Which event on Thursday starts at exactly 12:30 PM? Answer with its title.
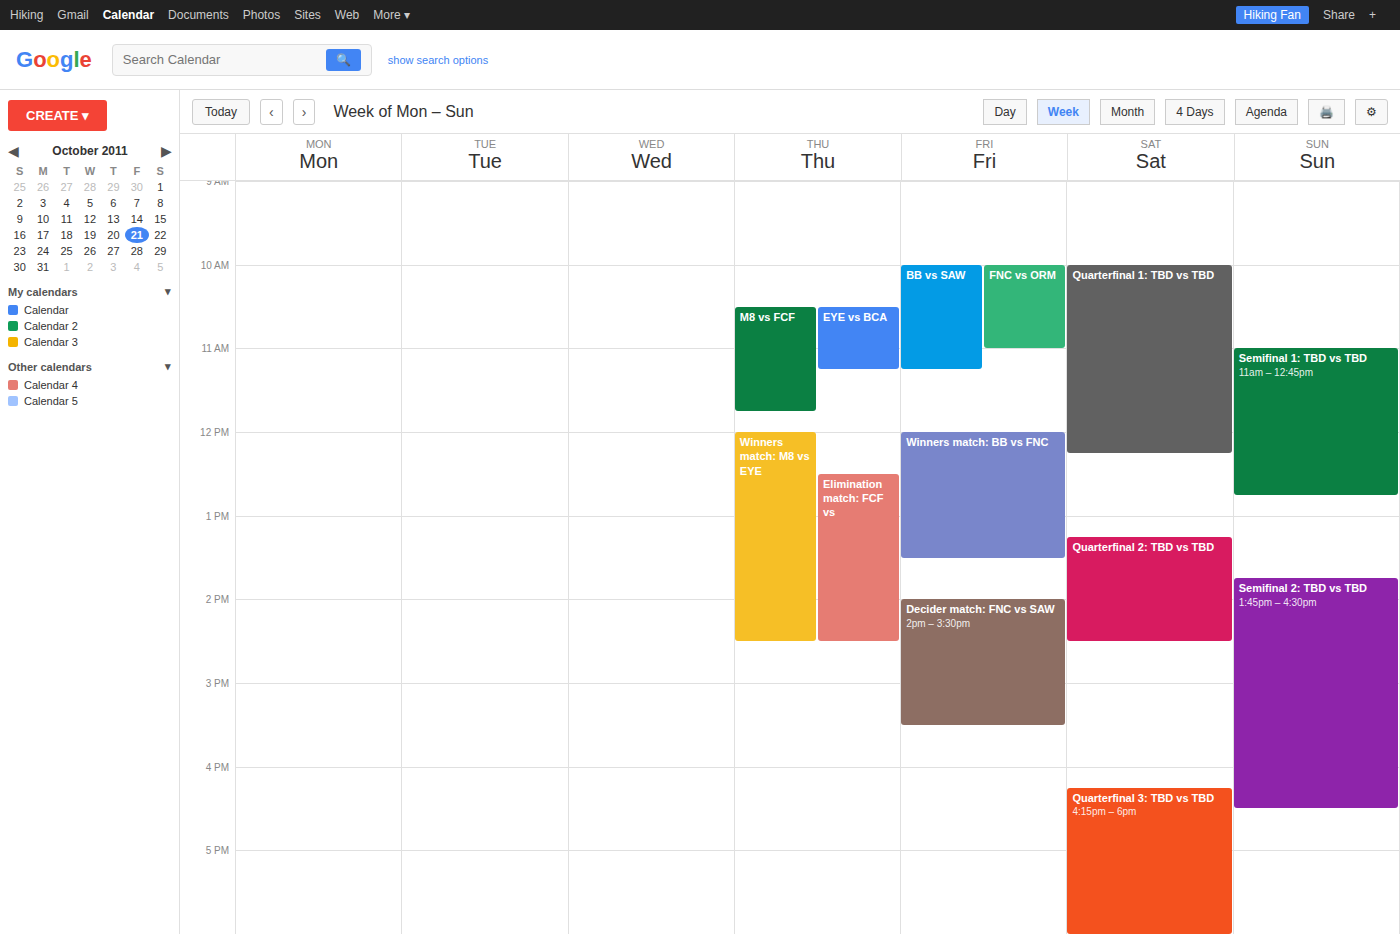
"Elimination match: FCF vs"